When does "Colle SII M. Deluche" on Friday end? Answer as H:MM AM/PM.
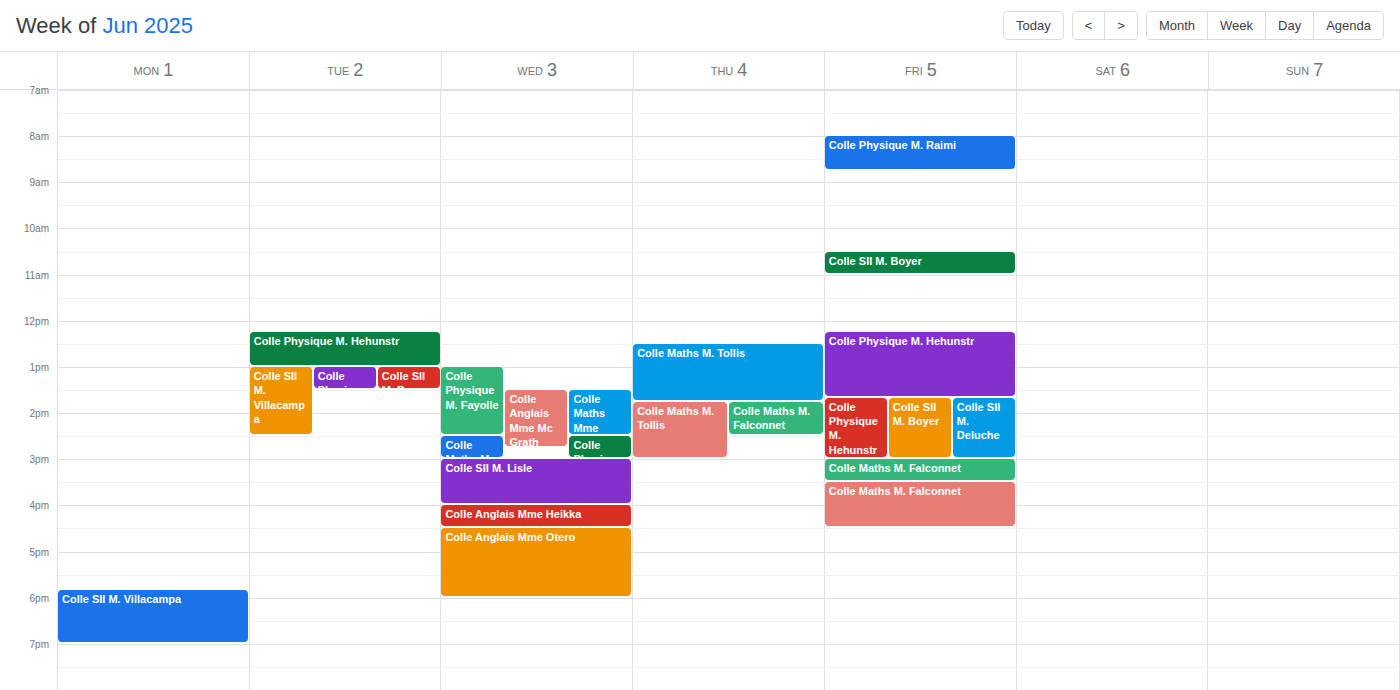
3:00 PM